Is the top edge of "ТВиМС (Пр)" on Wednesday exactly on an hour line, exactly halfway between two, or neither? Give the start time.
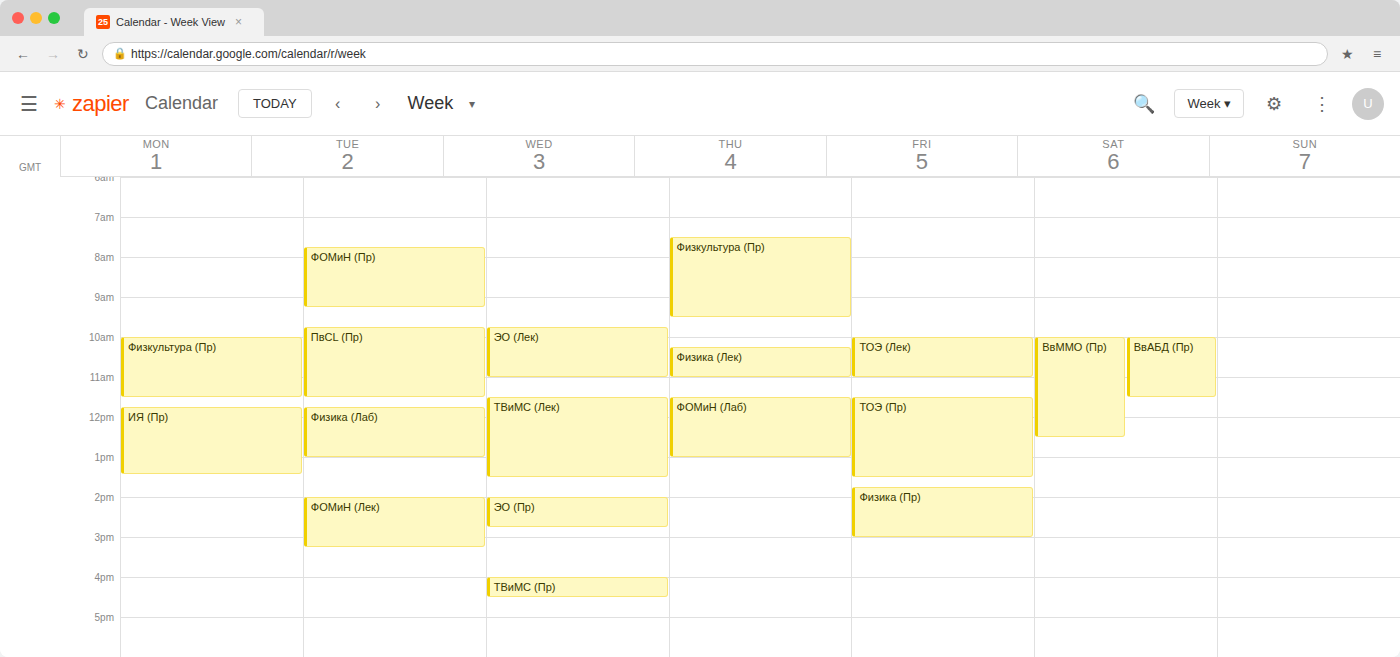
4:00 PM -- exactly on the 4 PM line.